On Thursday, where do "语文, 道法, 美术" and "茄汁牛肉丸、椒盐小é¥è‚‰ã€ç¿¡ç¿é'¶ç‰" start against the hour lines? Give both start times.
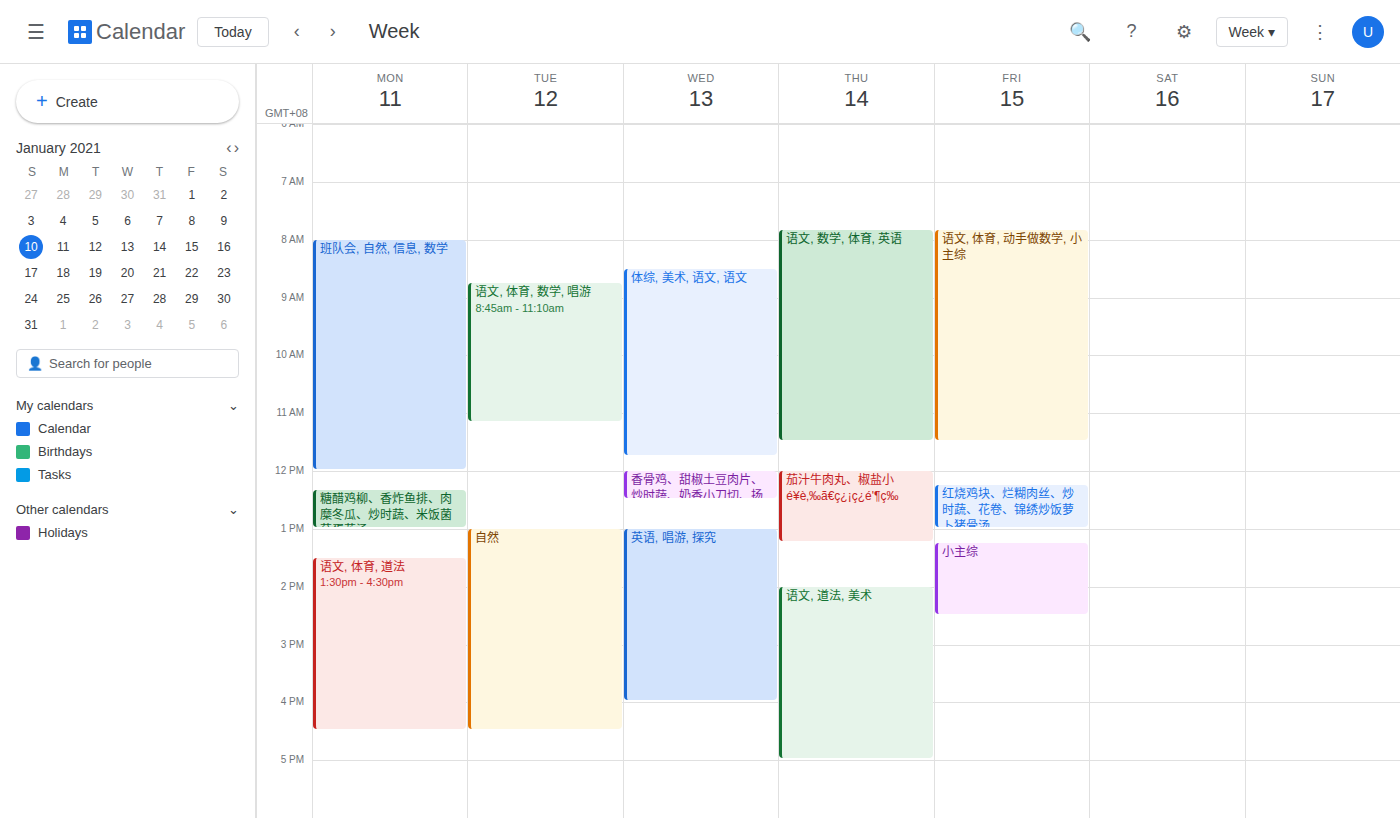
"语文, 道法, 美术": 2:00 PM, exactly on the 2 PM line. "茄汁牛肉丸、椒盐小é¥è‚‰ã€ç¿¡ç¿é'¶ç‰": 12:00 PM, exactly on the 12 PM line.